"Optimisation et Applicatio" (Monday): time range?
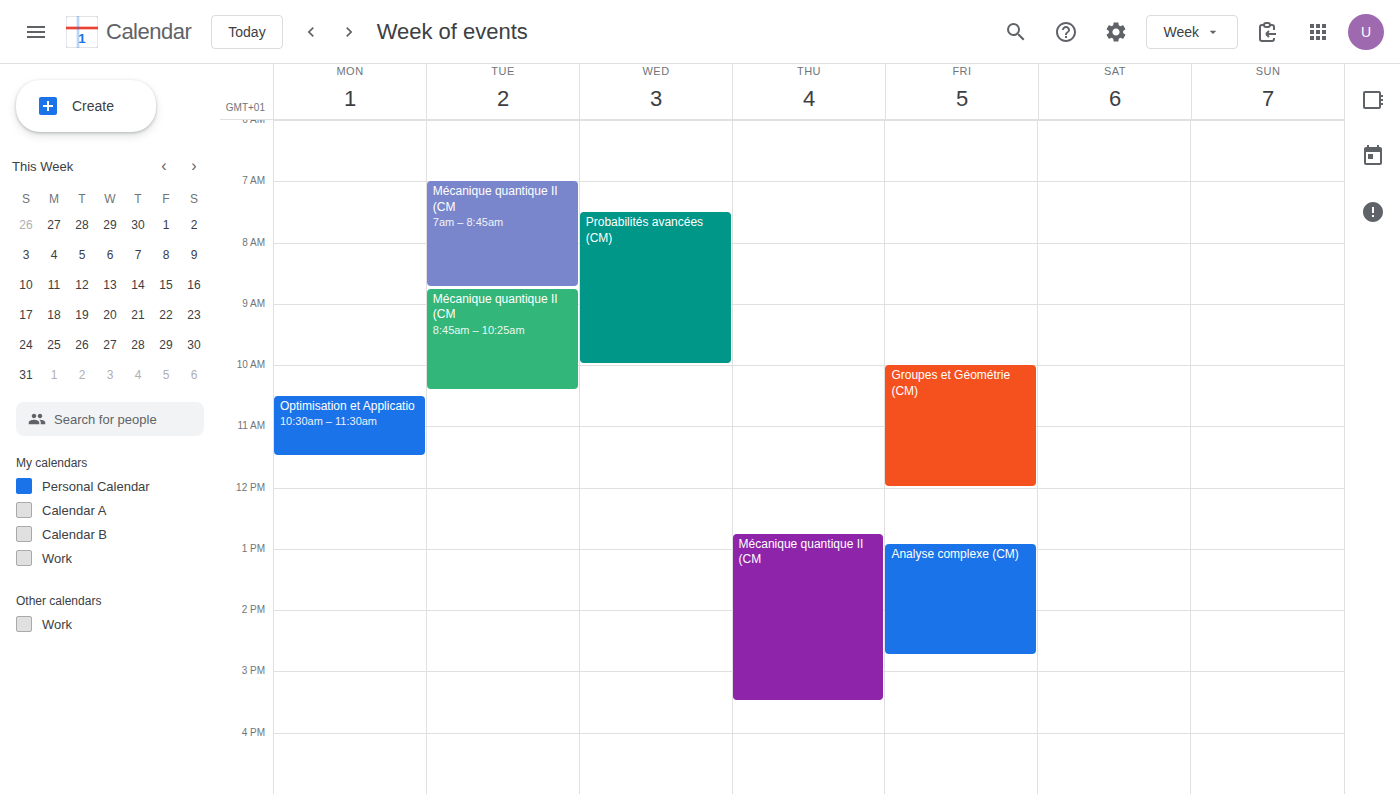
10:30 AM to 11:30 AM